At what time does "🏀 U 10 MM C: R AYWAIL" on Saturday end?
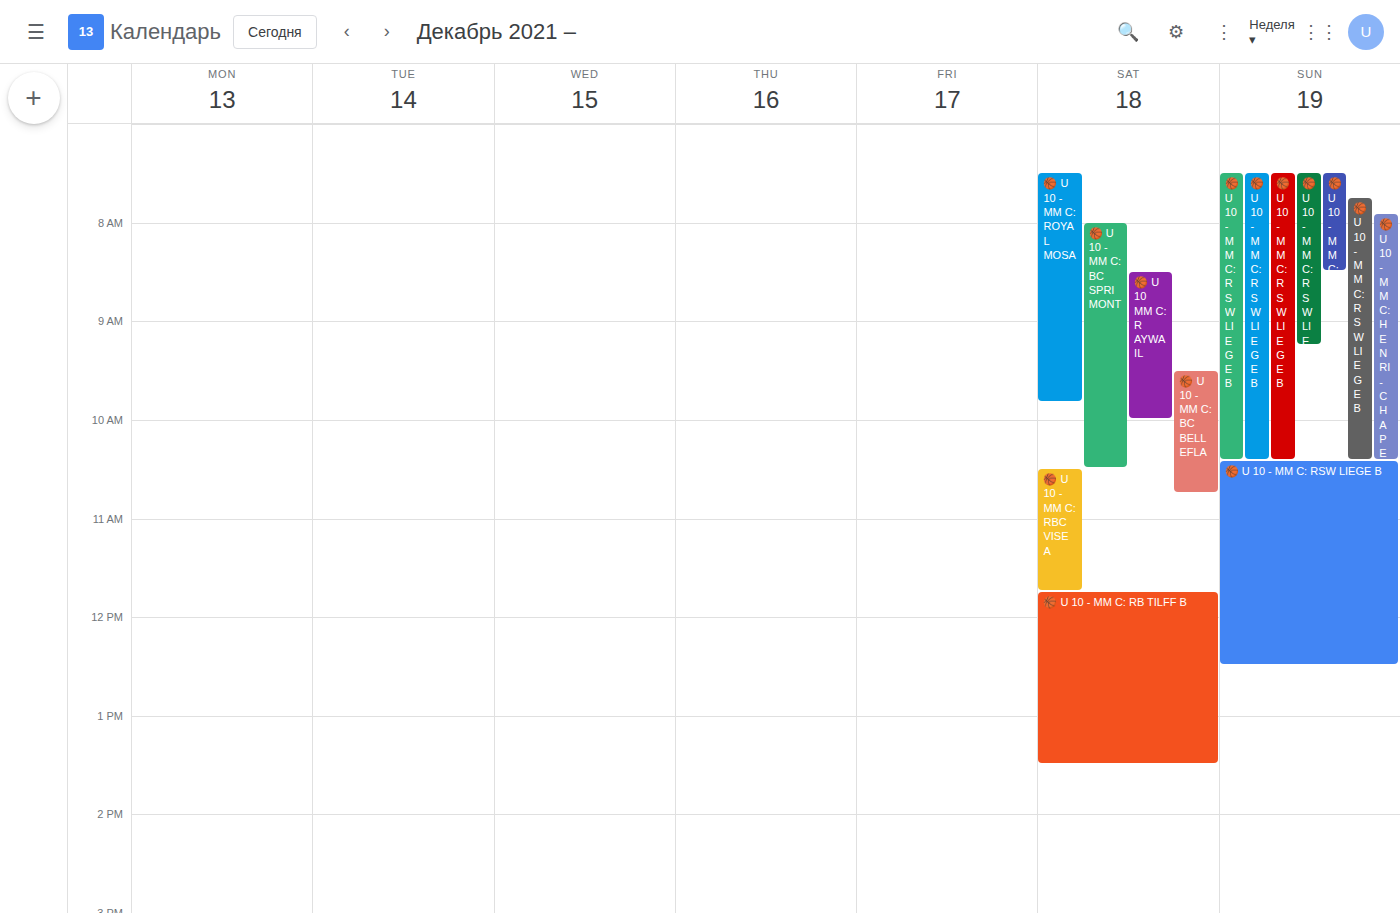
10:00 AM